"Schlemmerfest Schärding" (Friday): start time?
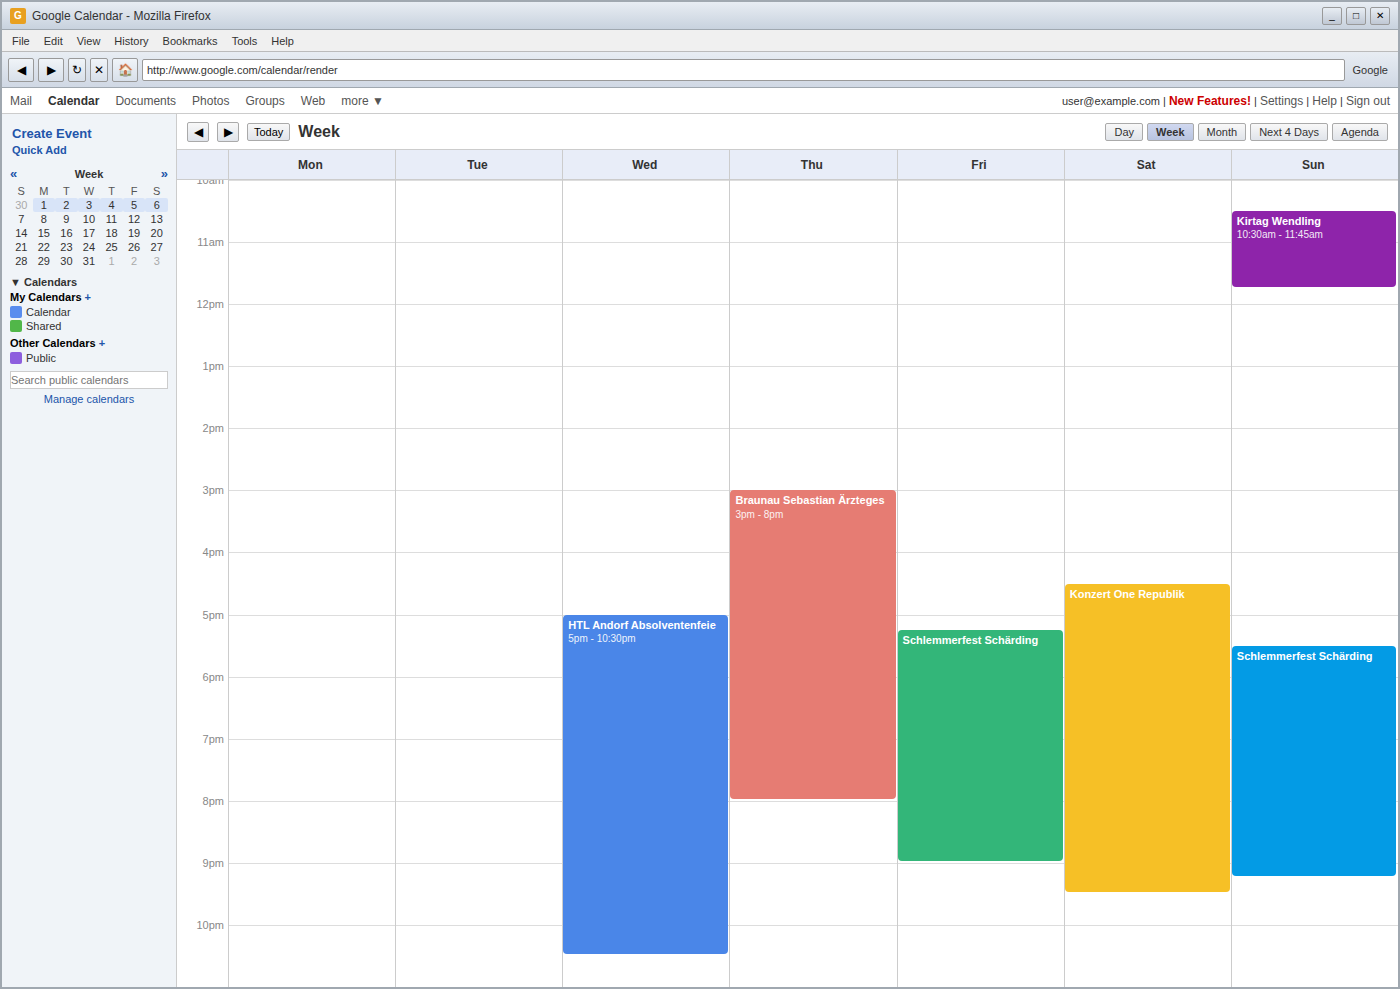
5:15 PM